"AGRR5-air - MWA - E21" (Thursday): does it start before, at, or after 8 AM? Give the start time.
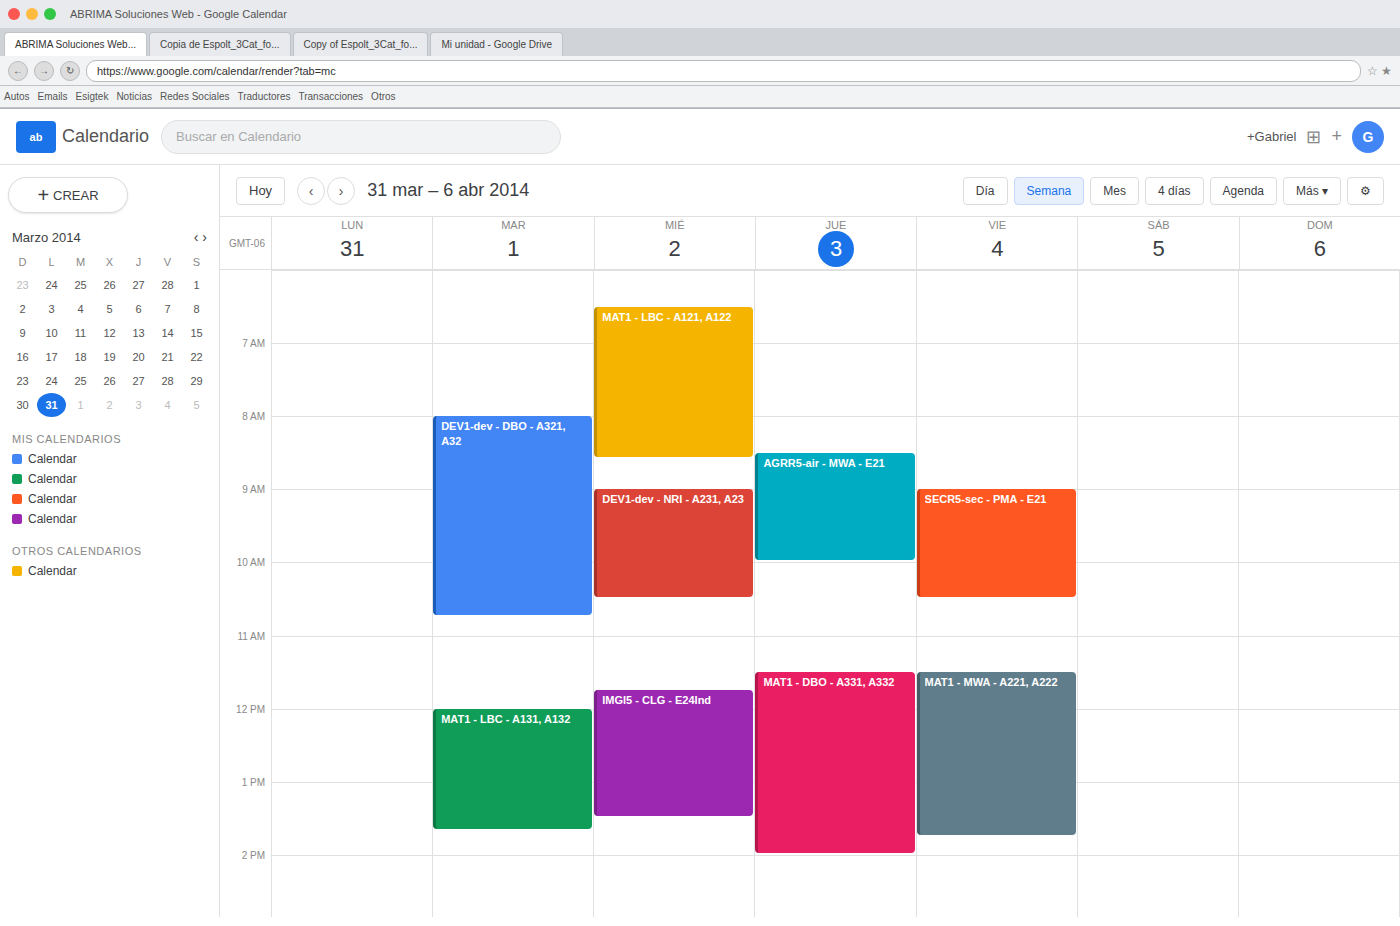
8:30 AM -- after 8 AM, 30 minutes below the 8 AM line.